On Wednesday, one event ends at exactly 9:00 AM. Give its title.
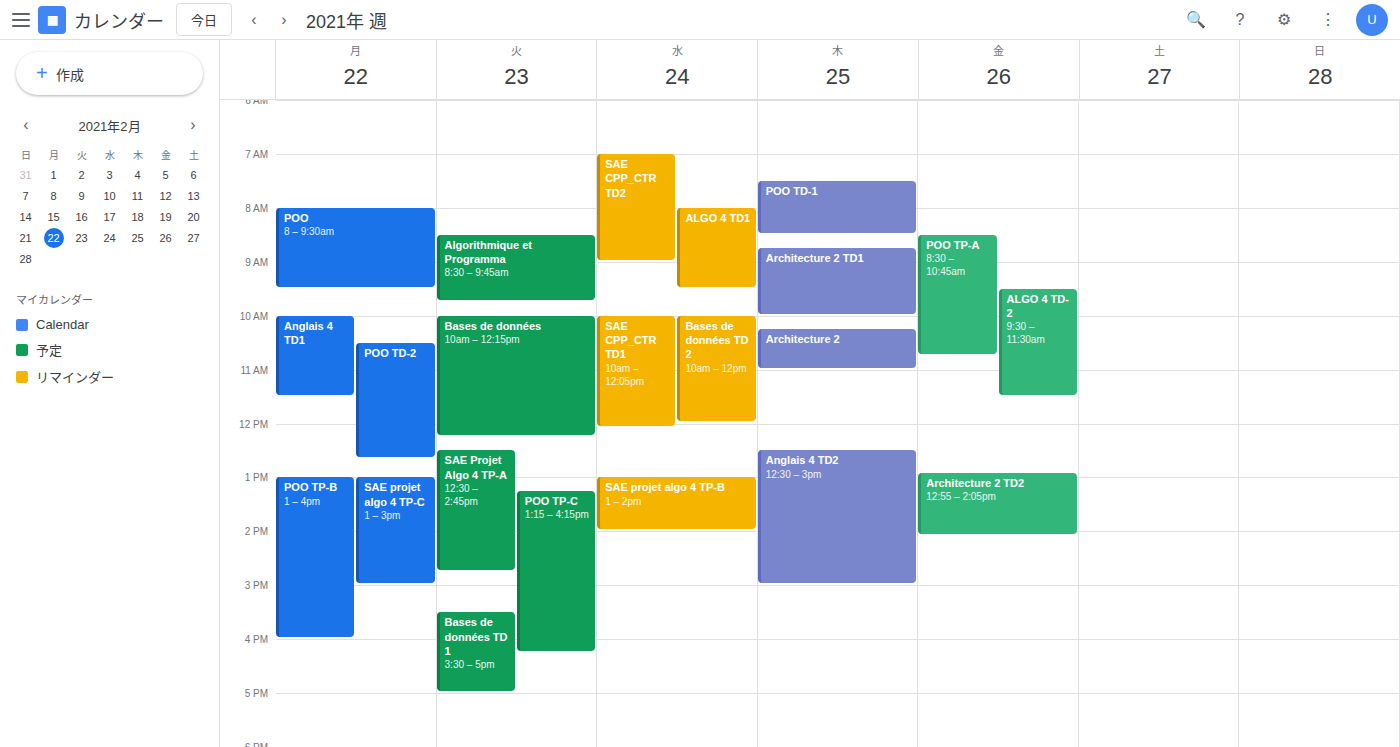
"SAE CPP_CTR TD2"